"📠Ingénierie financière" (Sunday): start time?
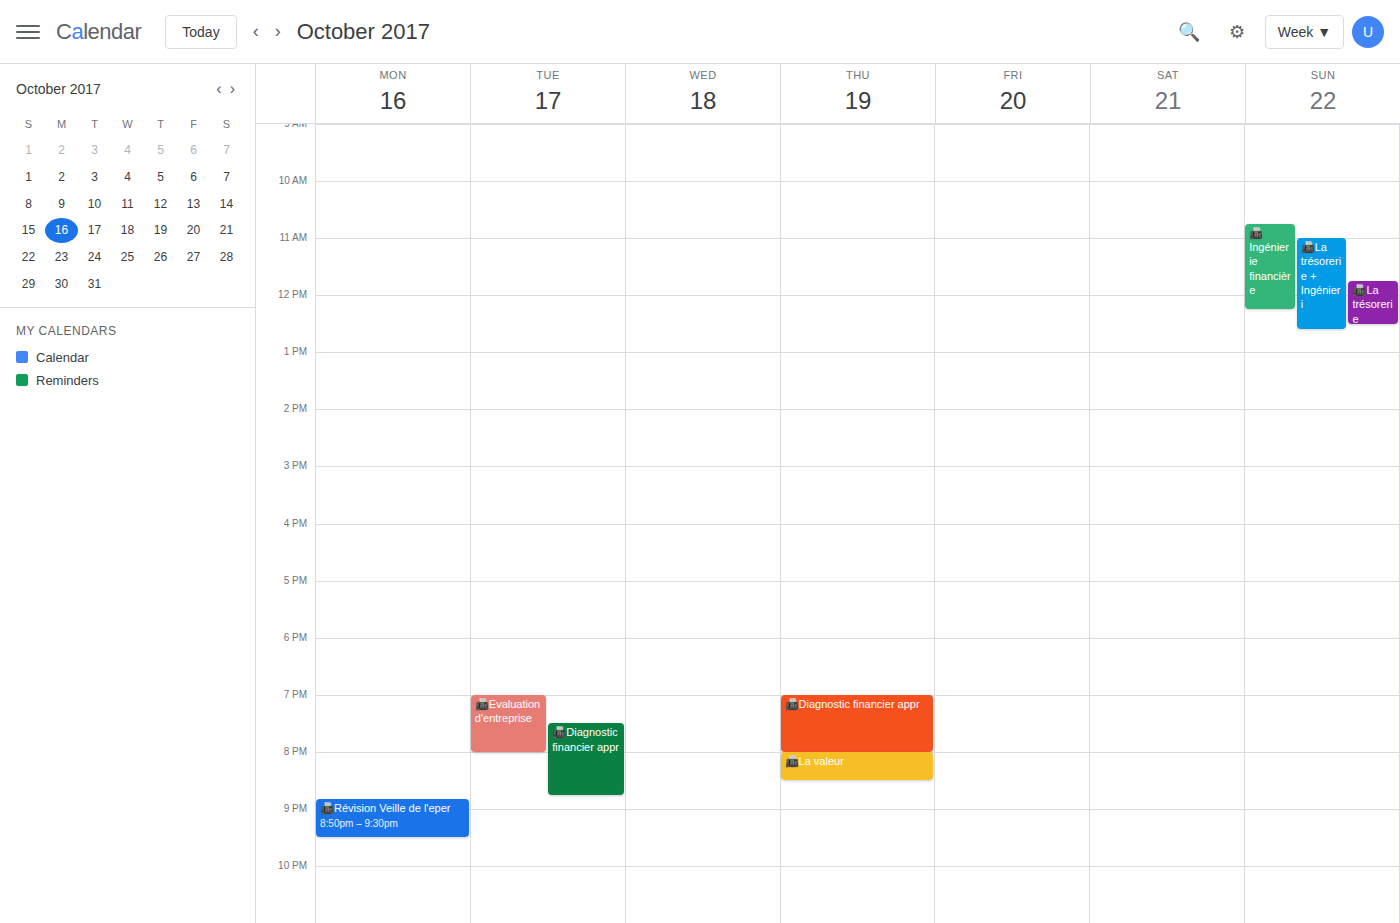
10:45 AM